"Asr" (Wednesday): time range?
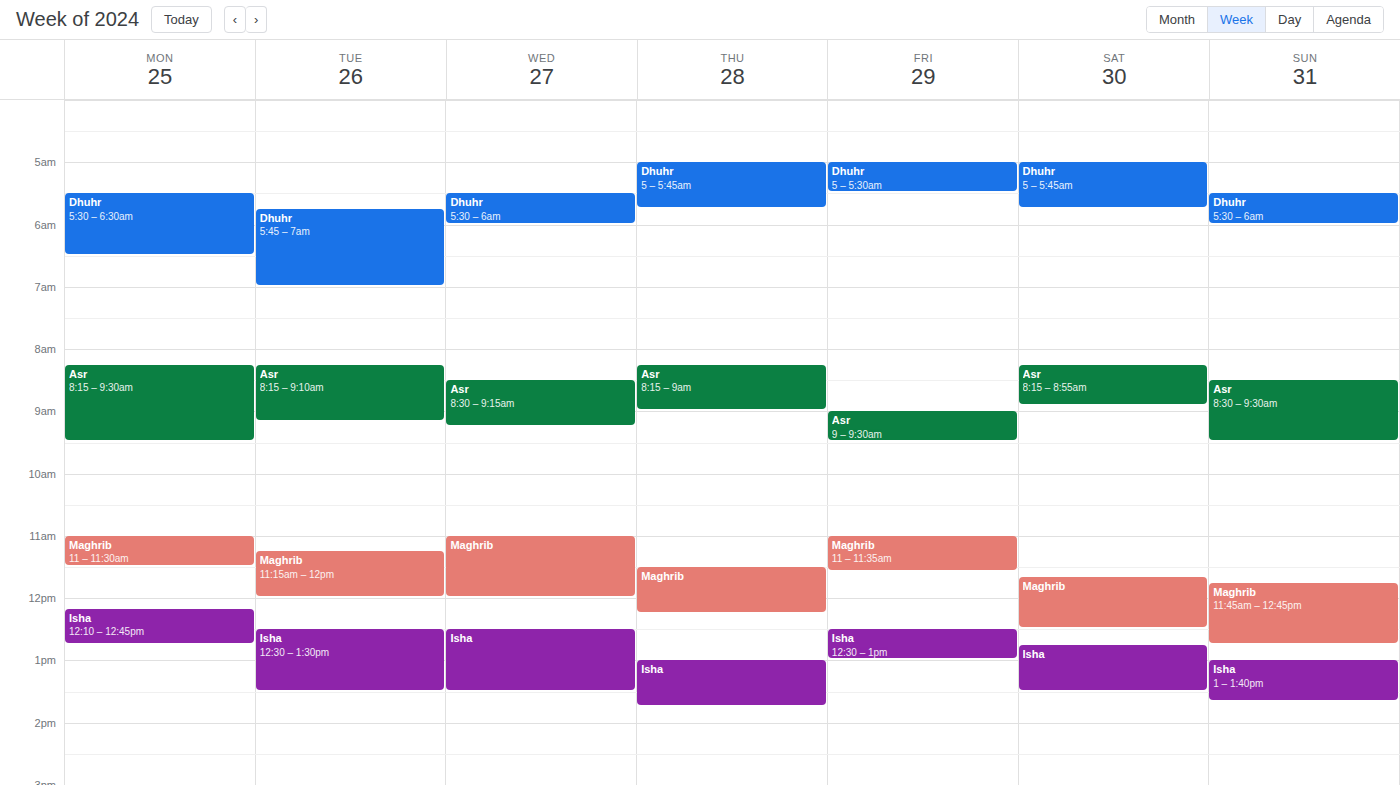
8:30 AM to 9:15 AM